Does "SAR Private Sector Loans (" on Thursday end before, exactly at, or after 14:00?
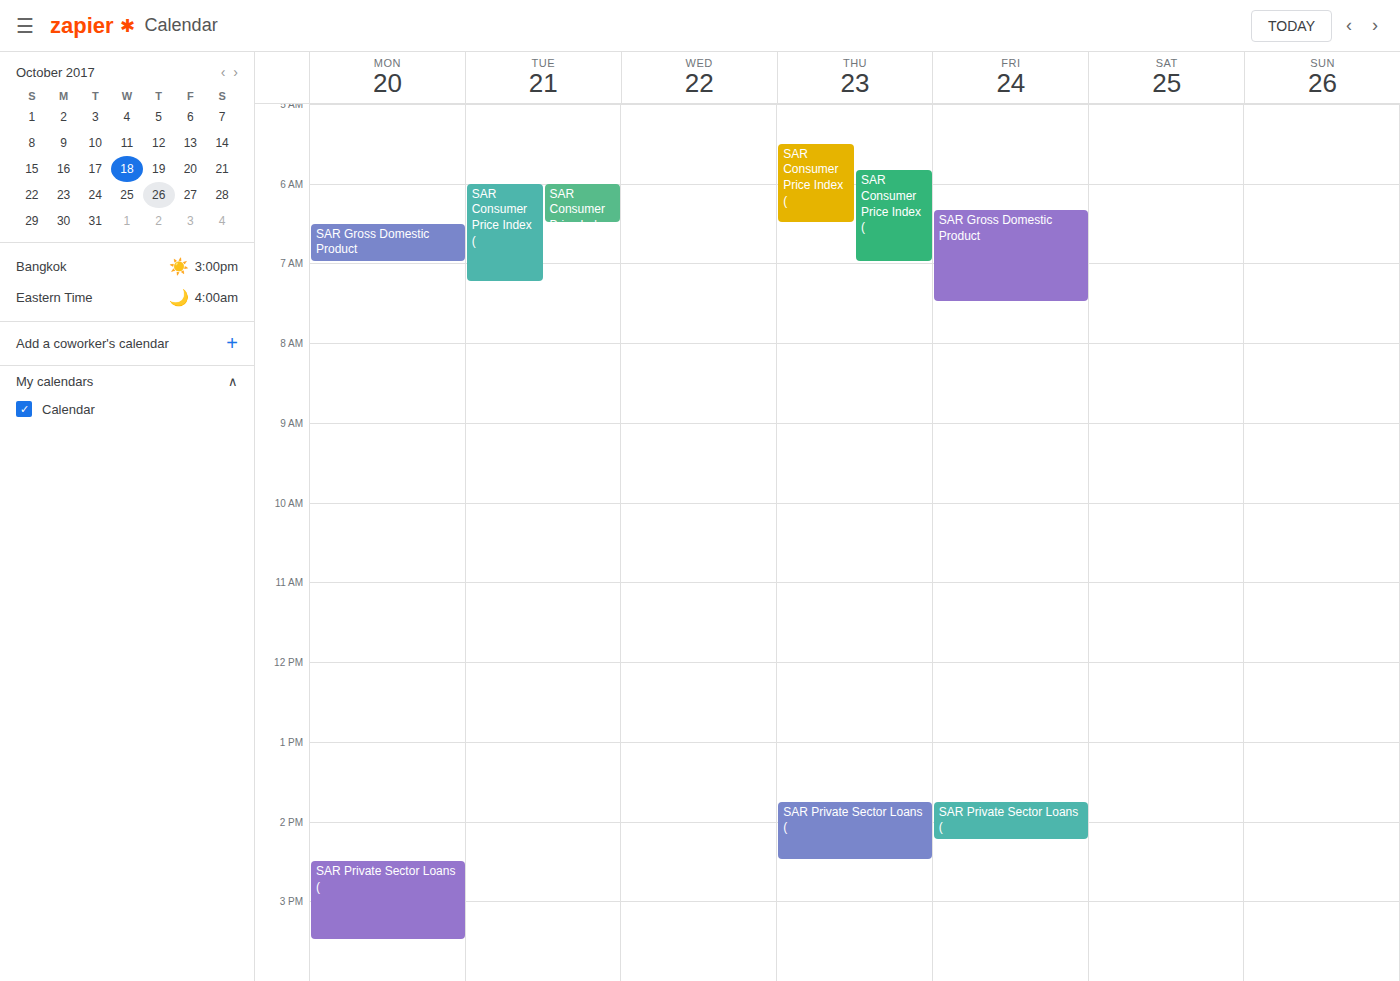
14:30 -- after 14:00, 30 minutes below the 14:00 line.